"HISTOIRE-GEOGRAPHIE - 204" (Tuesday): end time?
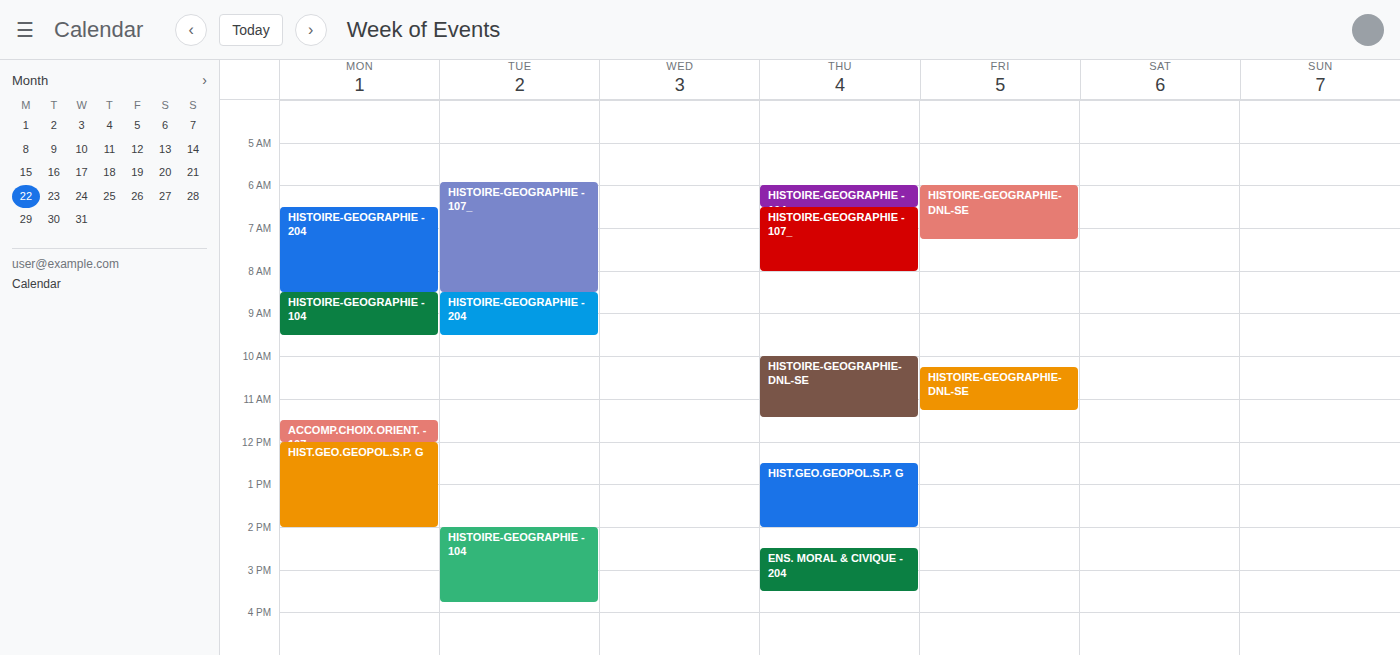
9:30 AM